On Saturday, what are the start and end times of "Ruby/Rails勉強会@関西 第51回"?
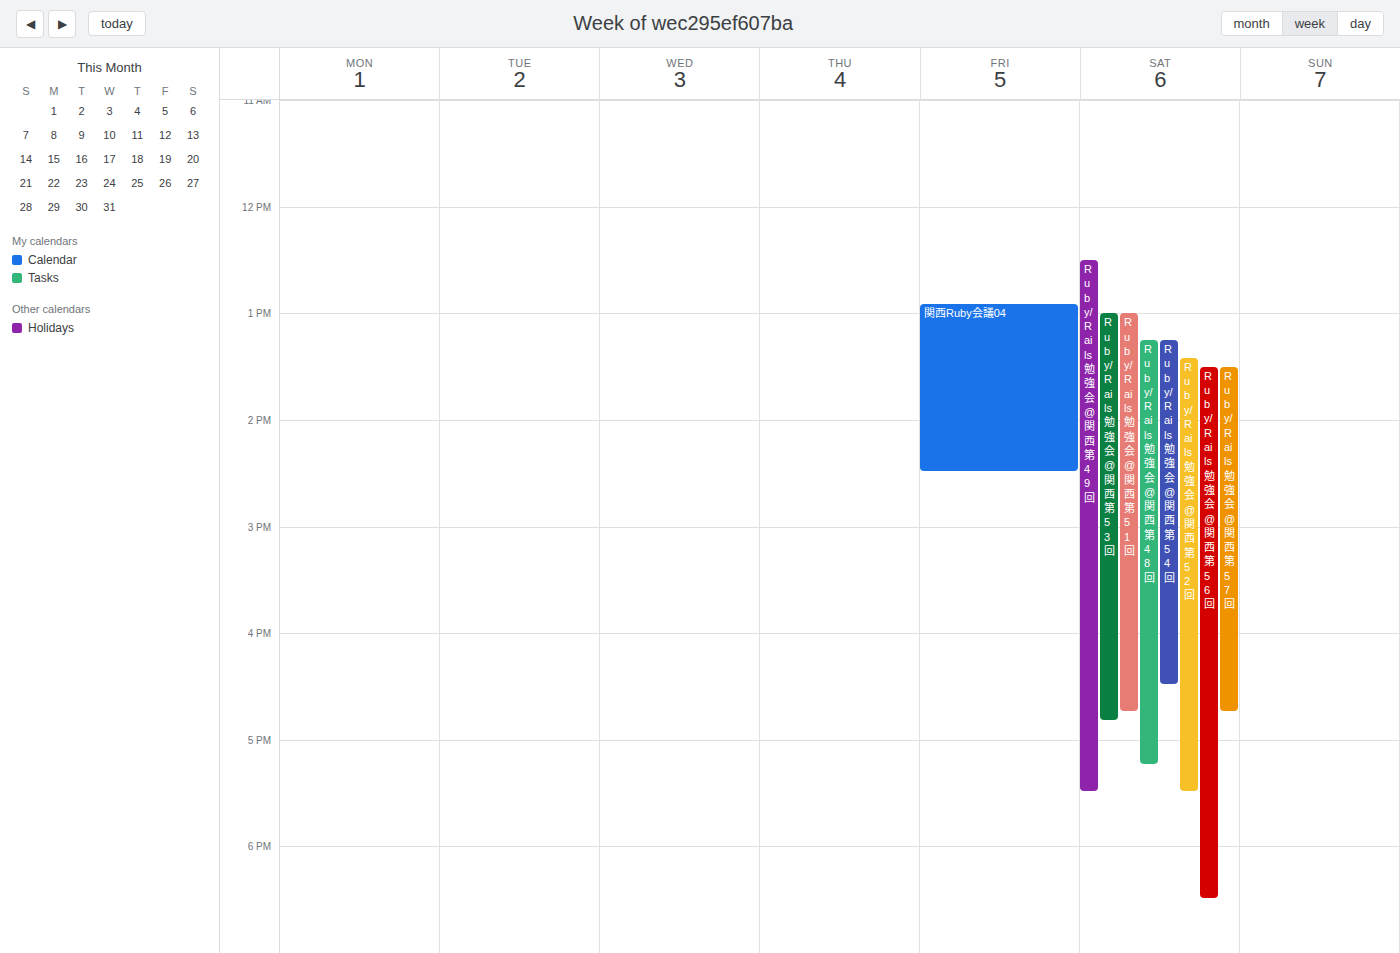
1:00 PM to 4:45 PM